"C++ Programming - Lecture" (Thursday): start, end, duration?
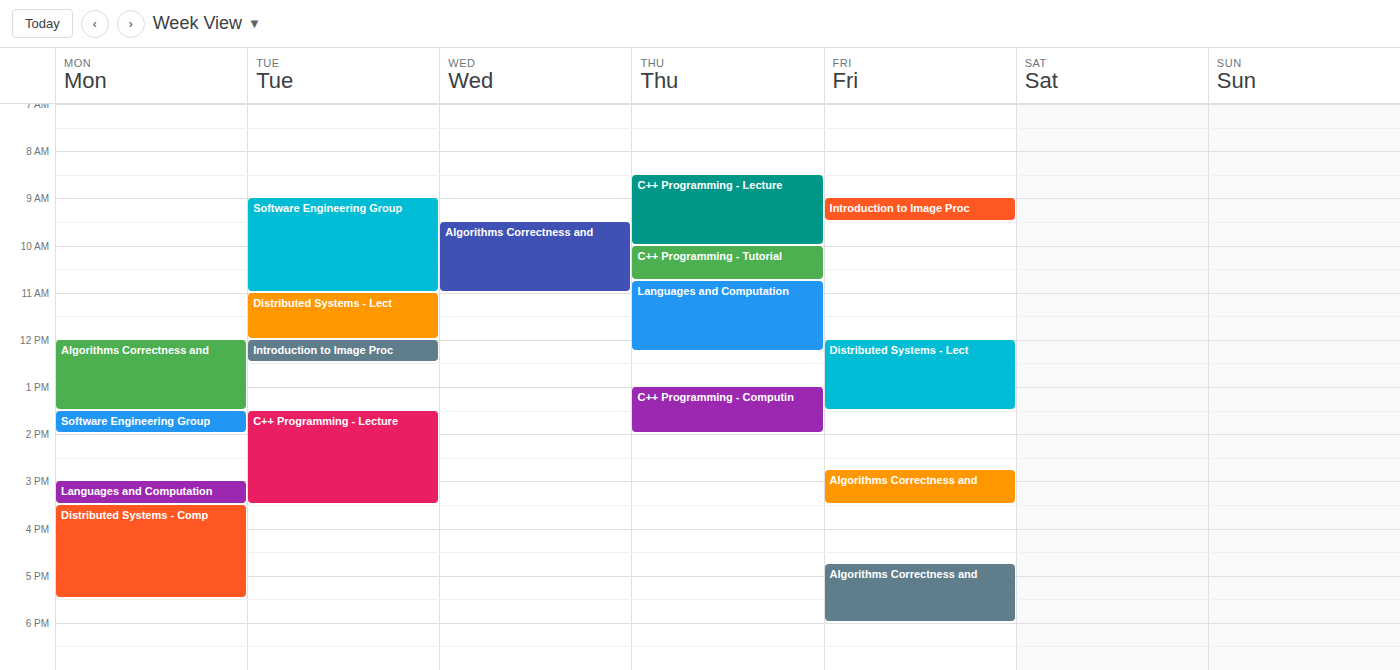
8:30 AM to 10:00 AM, 1 hour 30 minutes